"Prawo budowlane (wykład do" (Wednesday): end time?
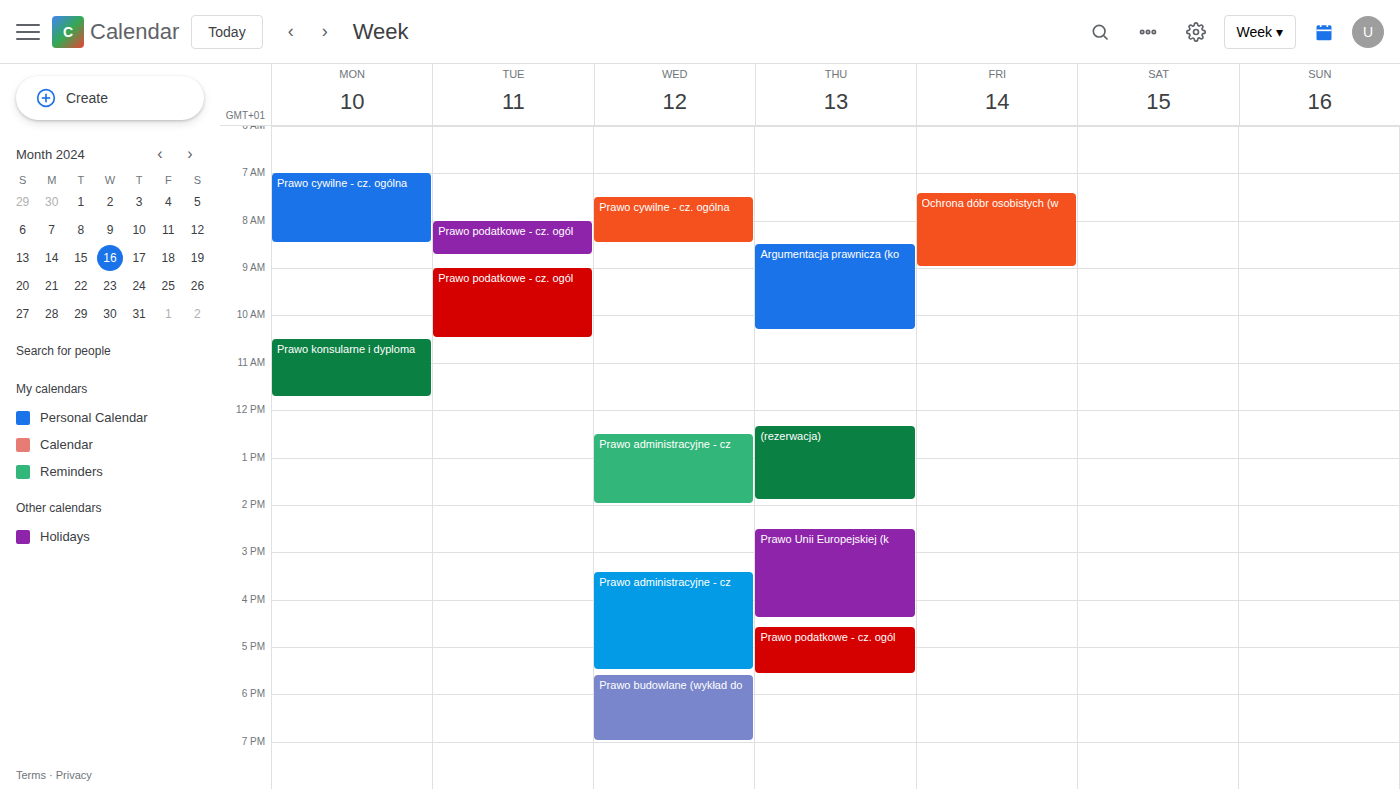
7:00 PM